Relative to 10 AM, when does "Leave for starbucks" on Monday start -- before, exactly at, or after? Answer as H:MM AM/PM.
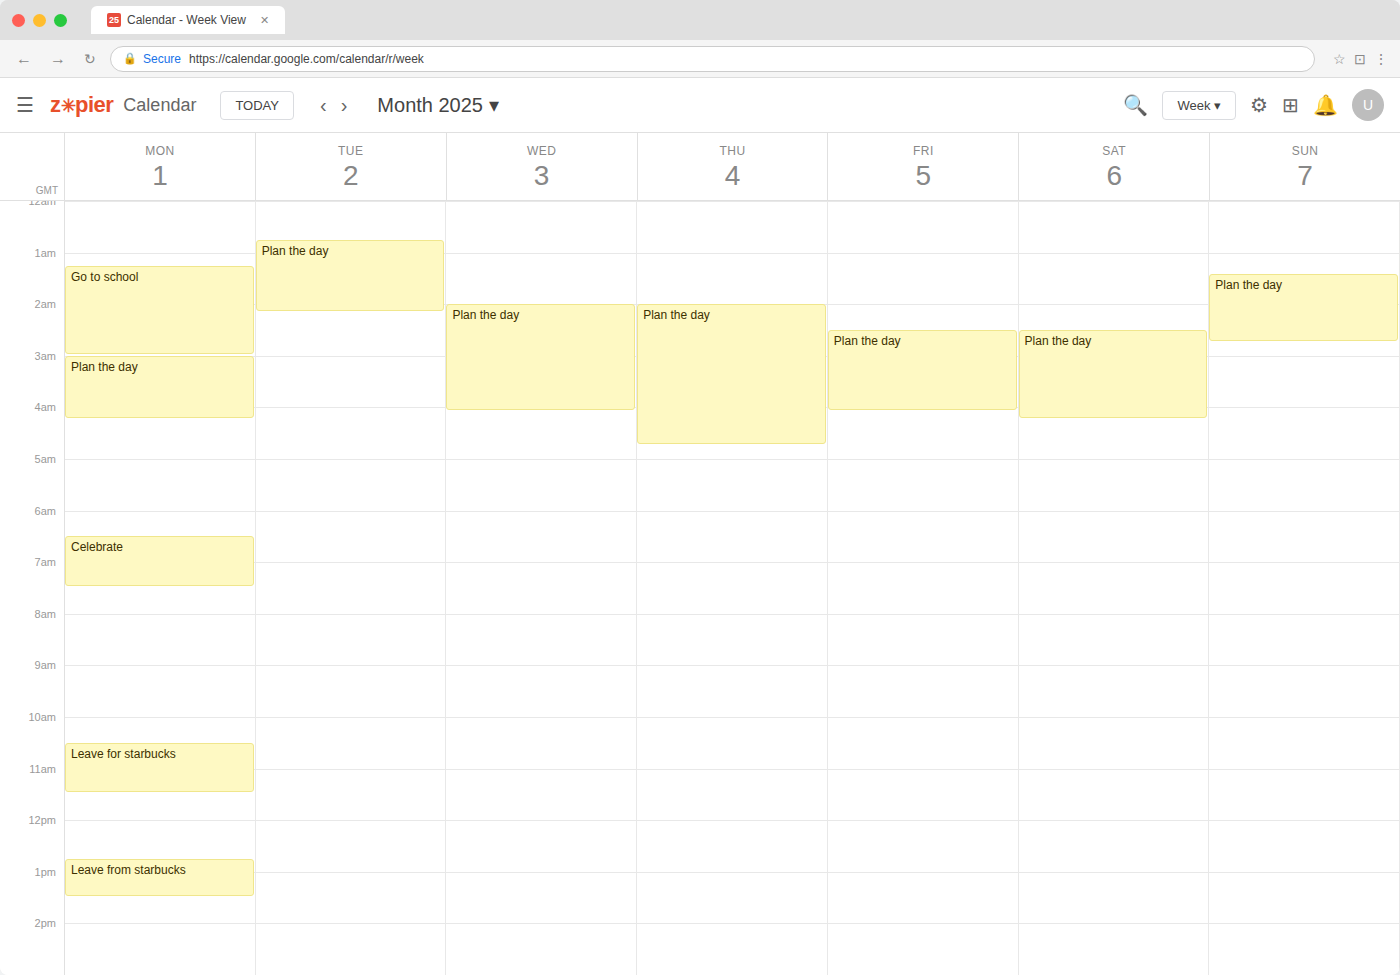
10:30 AM -- after 10 AM, 30 minutes below the 10 AM line.